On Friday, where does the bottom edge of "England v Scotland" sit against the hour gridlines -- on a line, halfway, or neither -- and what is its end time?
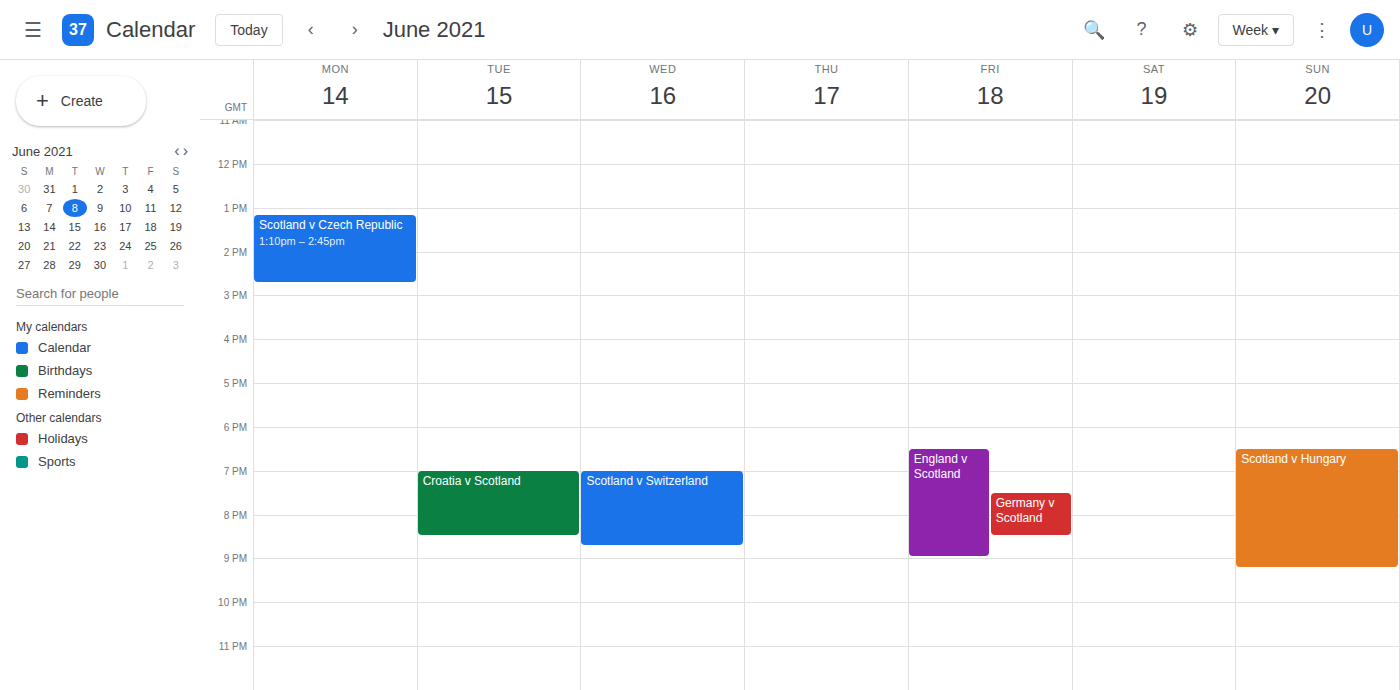
9:00 PM -- exactly on the 9 PM line.